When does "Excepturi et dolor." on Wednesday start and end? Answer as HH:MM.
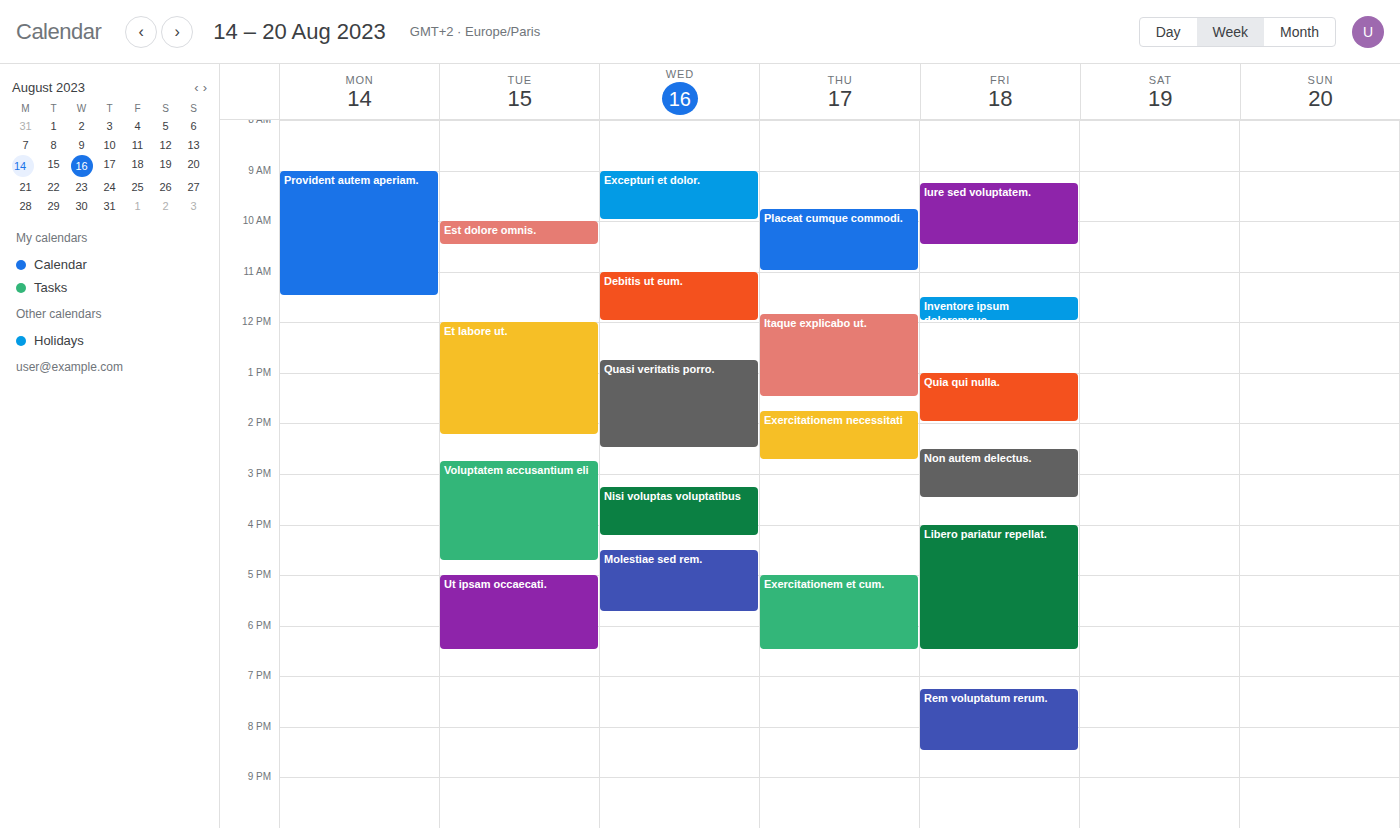
09:00 to 10:00